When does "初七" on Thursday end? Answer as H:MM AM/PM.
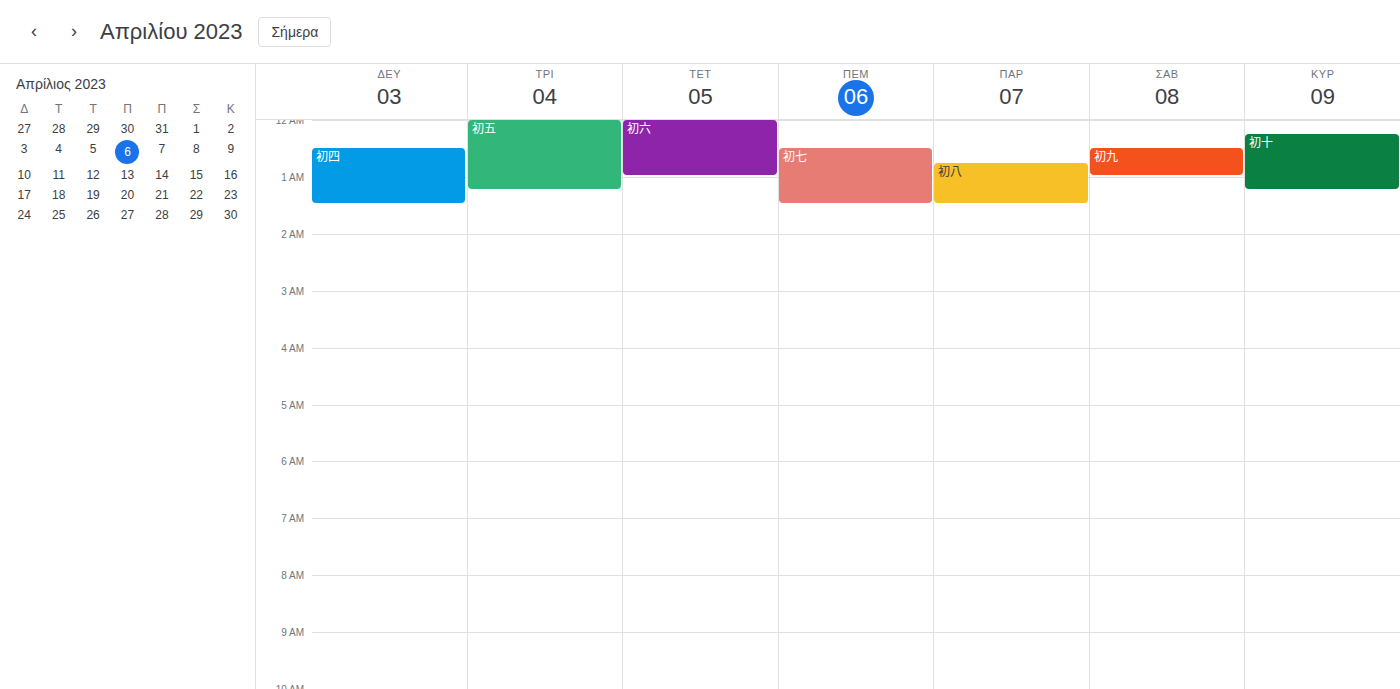
1:30 AM